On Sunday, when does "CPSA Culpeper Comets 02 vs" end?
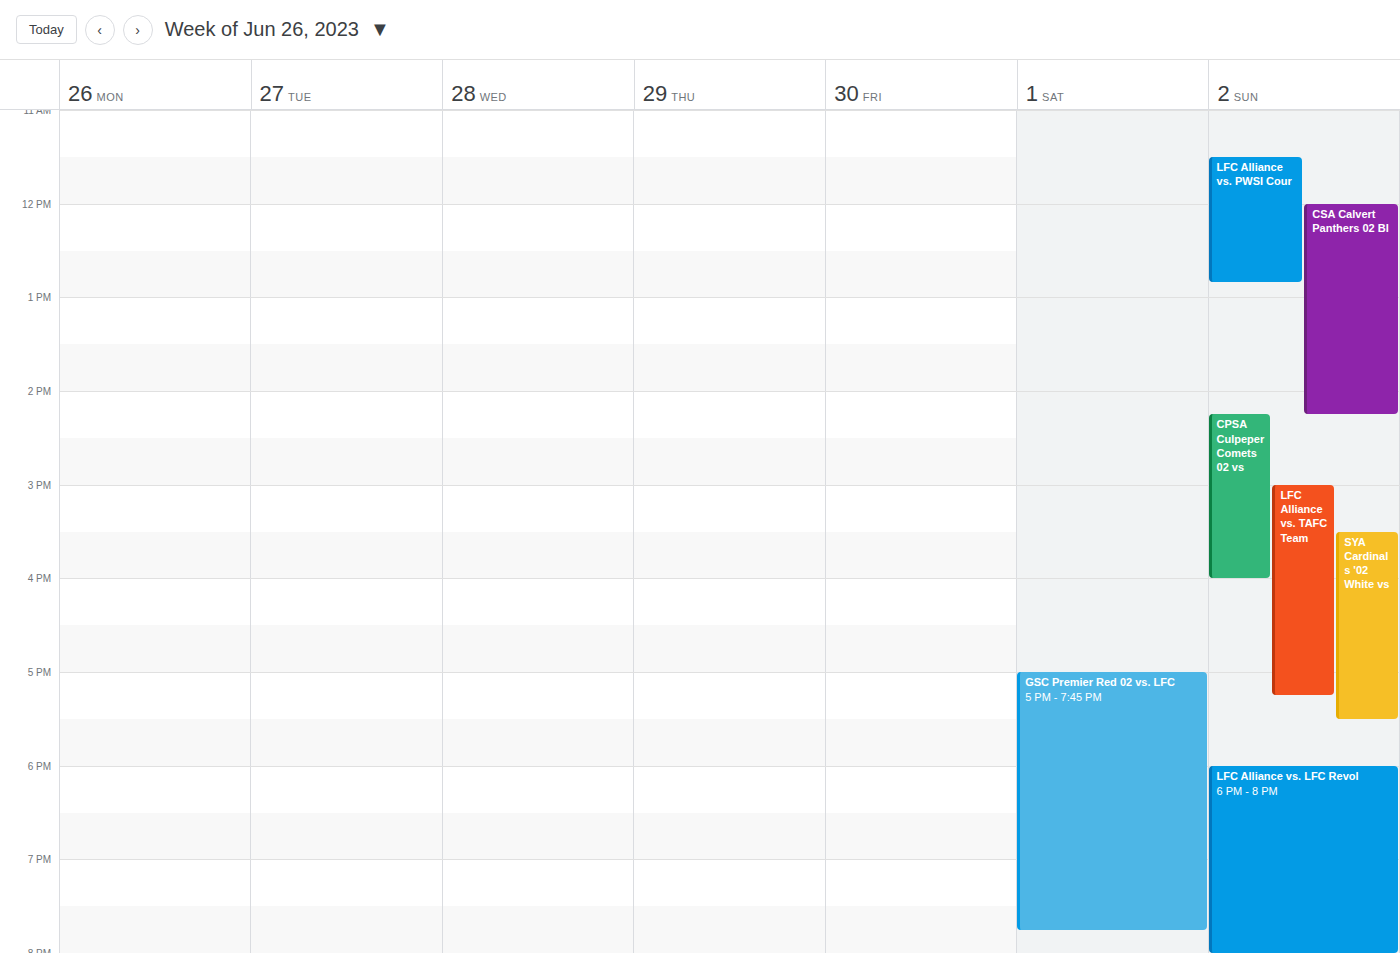
4:00 PM